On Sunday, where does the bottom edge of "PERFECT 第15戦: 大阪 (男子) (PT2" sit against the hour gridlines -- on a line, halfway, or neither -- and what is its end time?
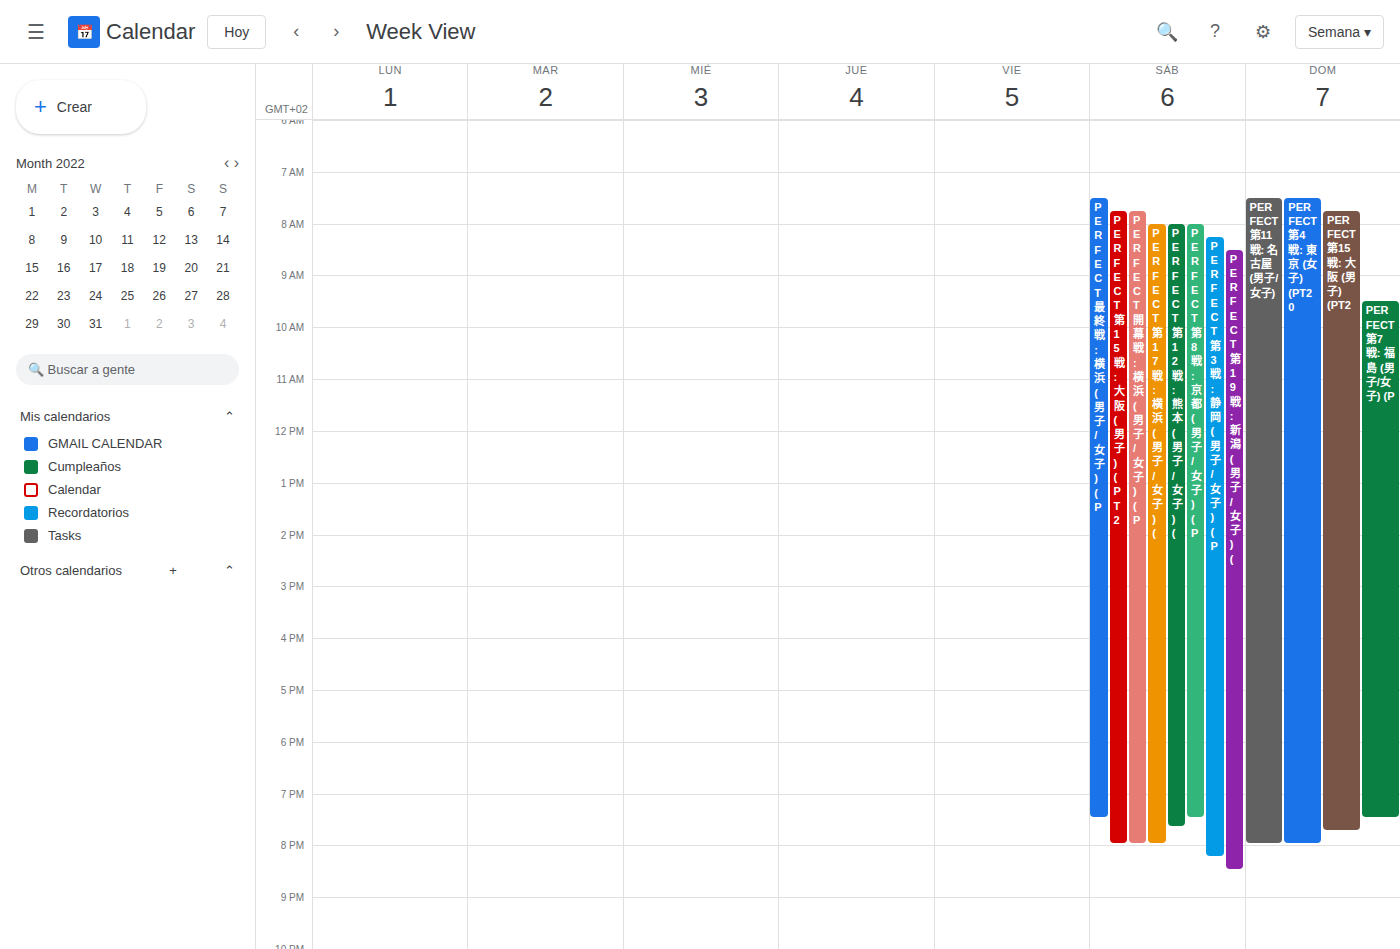
19:45 -- neither: three quarters of the way from the 19:00 line to the 20:00 line.